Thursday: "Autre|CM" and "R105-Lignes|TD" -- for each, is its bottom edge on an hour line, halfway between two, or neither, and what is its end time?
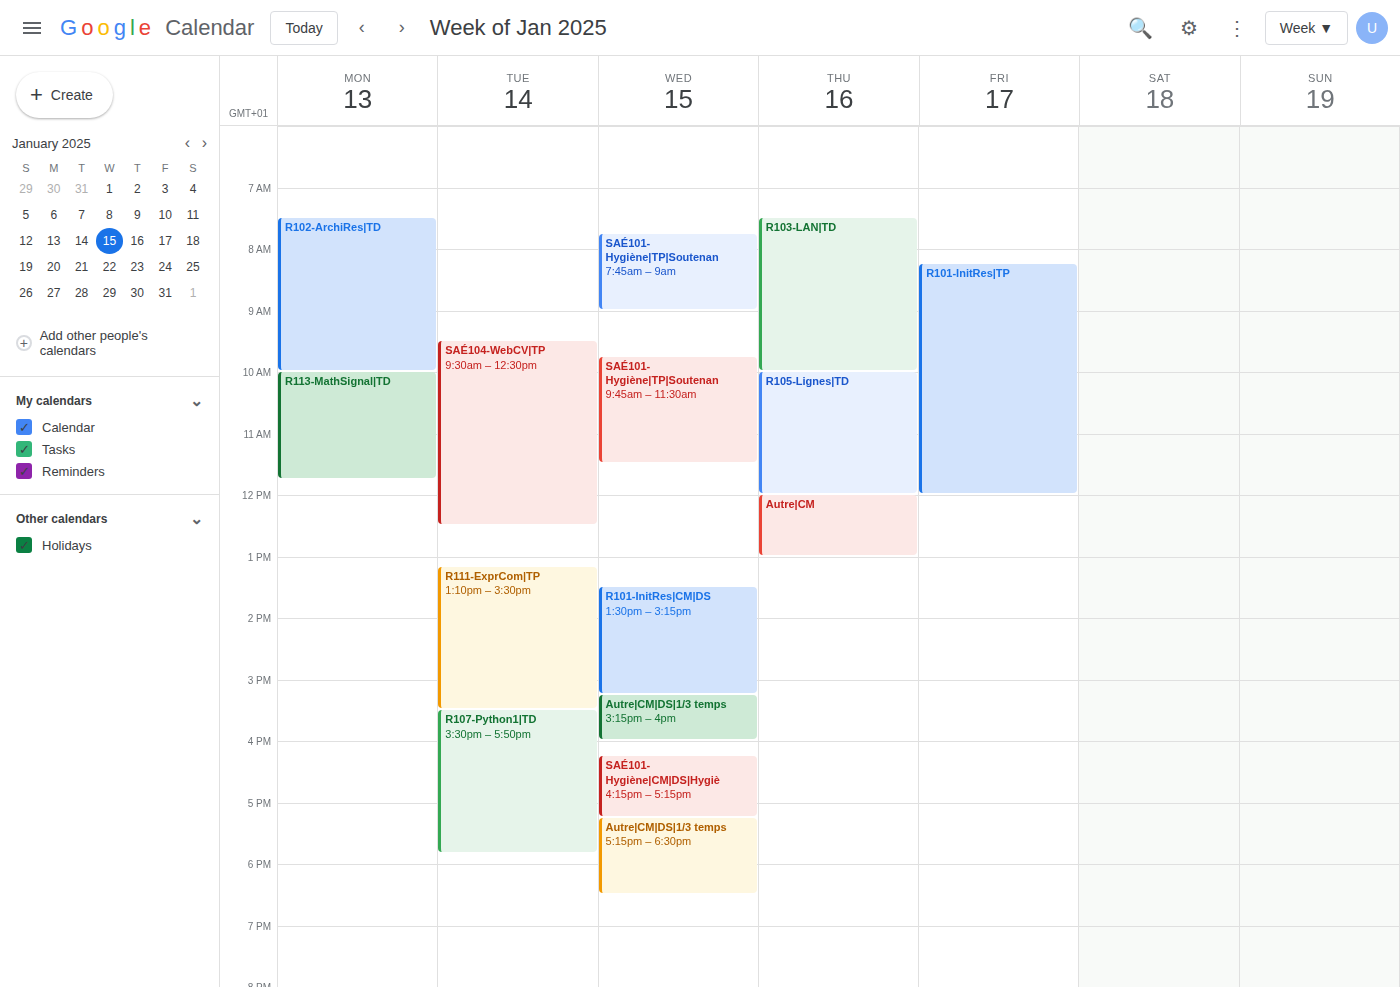
"Autre|CM": 13:00, exactly on the 13:00 line. "R105-Lignes|TD": 12:00, exactly on the 12:00 line.